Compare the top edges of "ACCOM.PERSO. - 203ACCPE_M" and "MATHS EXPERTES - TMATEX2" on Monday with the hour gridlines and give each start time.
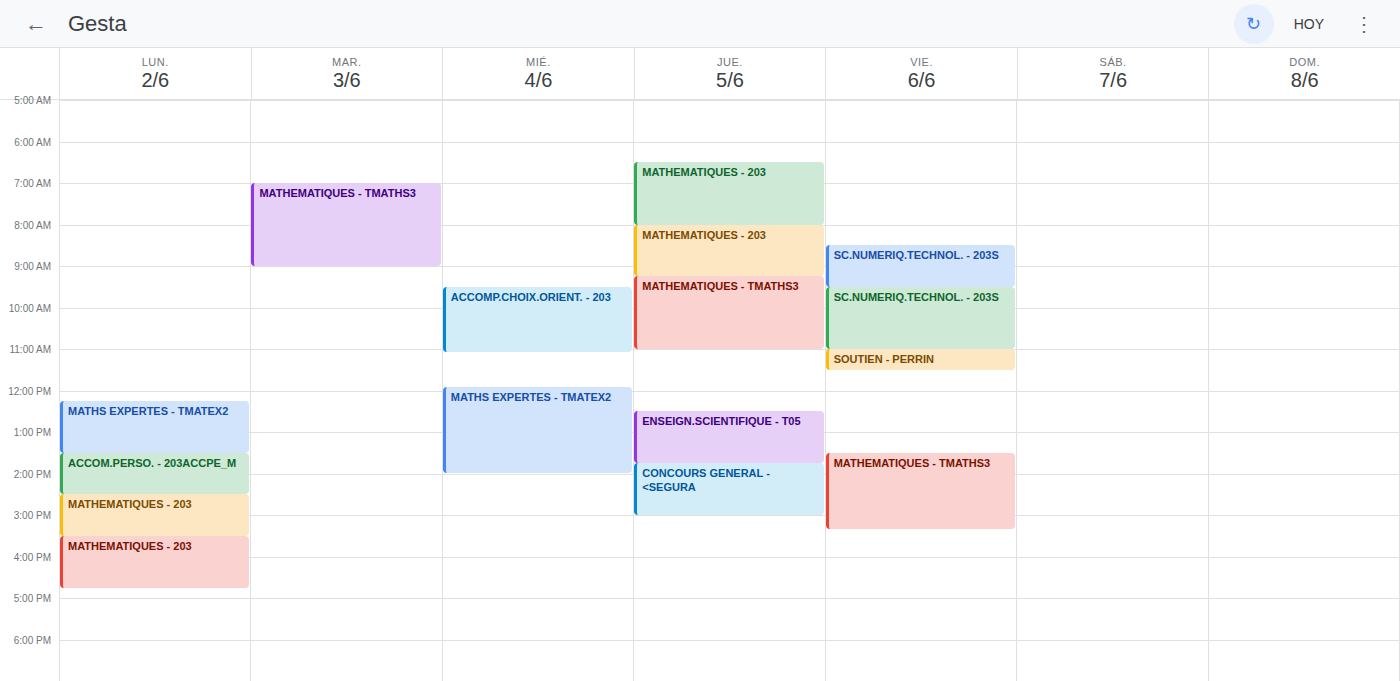
"ACCOM.PERSO. - 203ACCPE_M": 1:30 PM, halfway between the 1 PM and 2 PM lines. "MATHS EXPERTES - TMATEX2": 12:15 PM, neither: a quarter of the way from the 12 PM line to the 1 PM line.